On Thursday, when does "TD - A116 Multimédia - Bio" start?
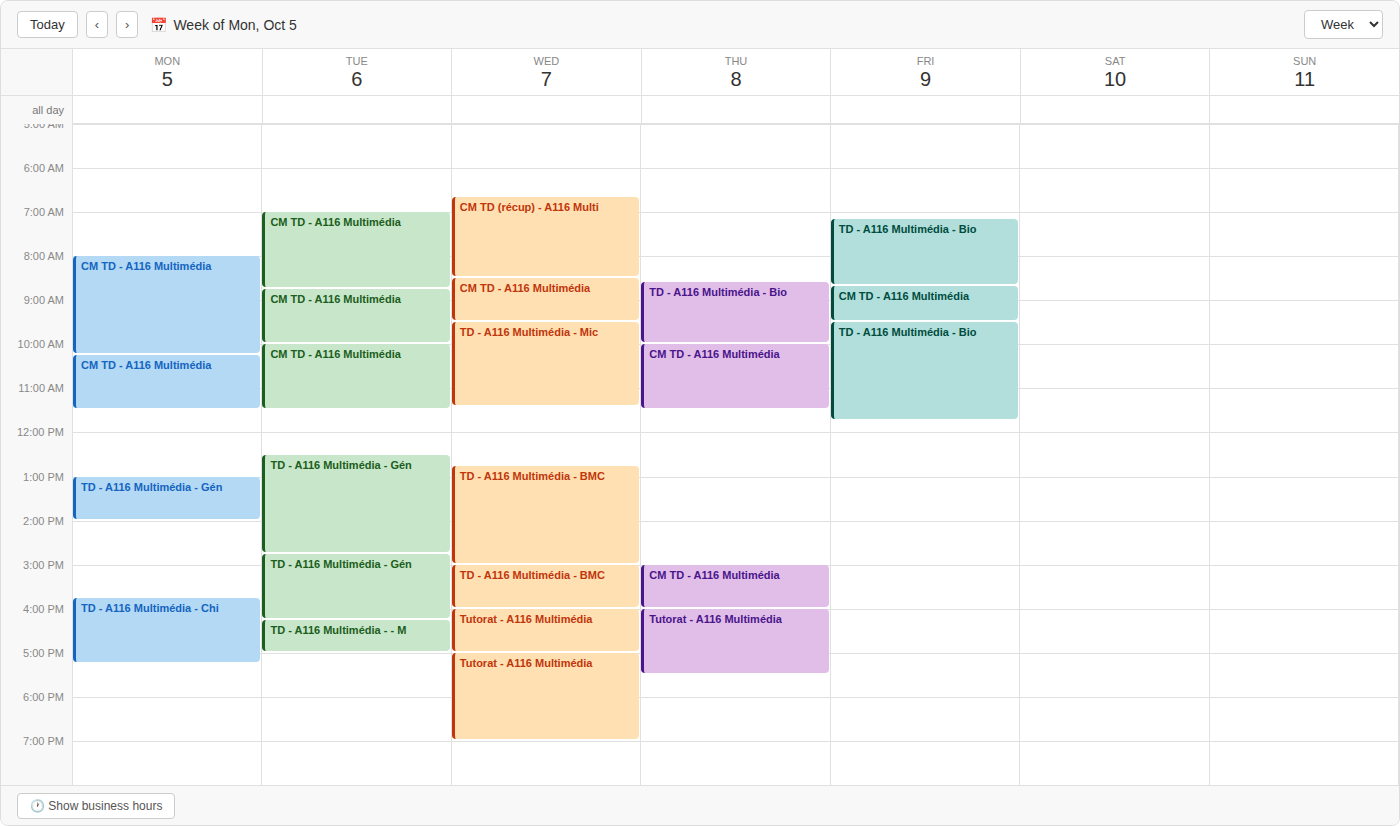
8:35 AM